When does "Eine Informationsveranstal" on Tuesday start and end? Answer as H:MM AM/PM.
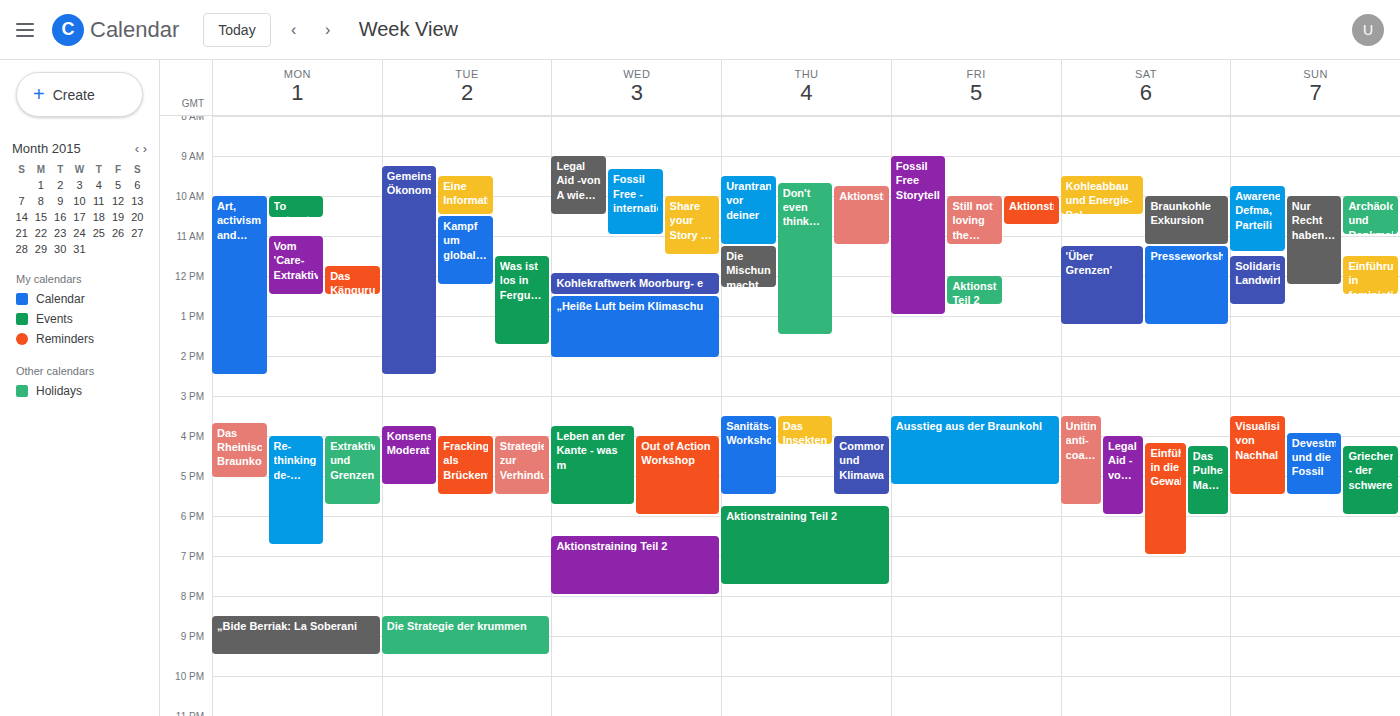
9:30 AM to 10:30 AM